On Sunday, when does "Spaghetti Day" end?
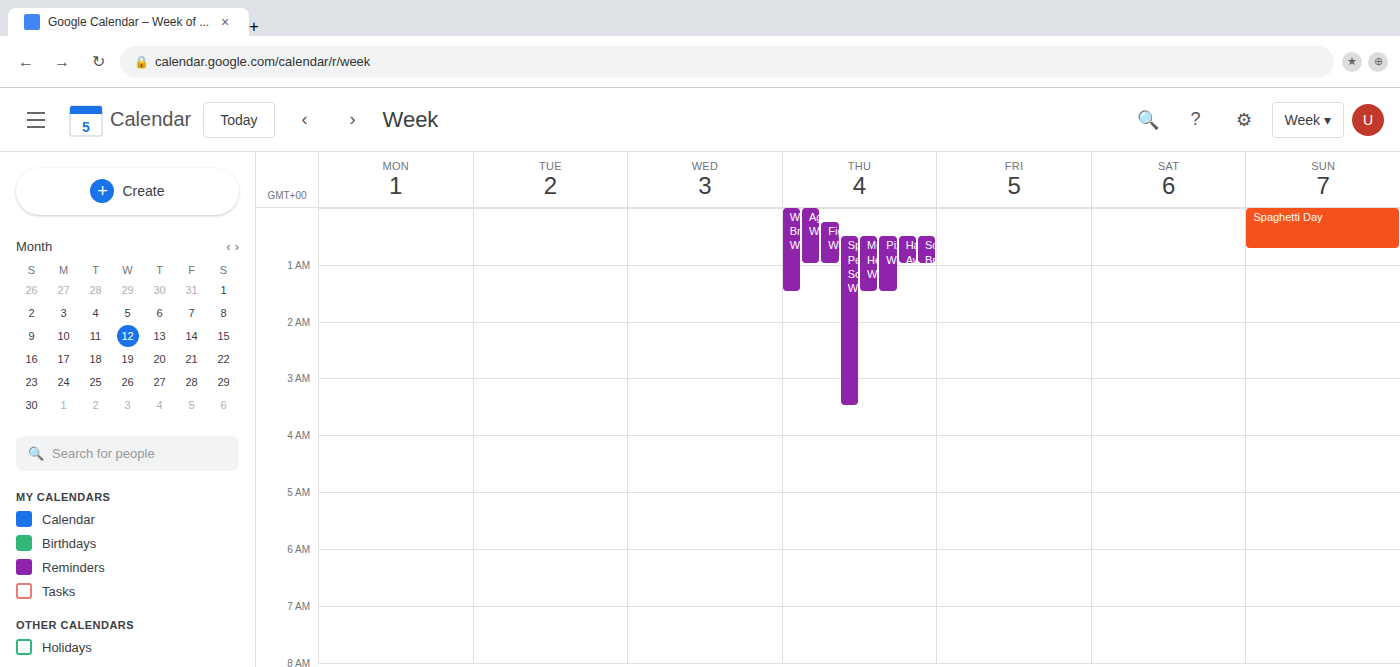
12:45 AM